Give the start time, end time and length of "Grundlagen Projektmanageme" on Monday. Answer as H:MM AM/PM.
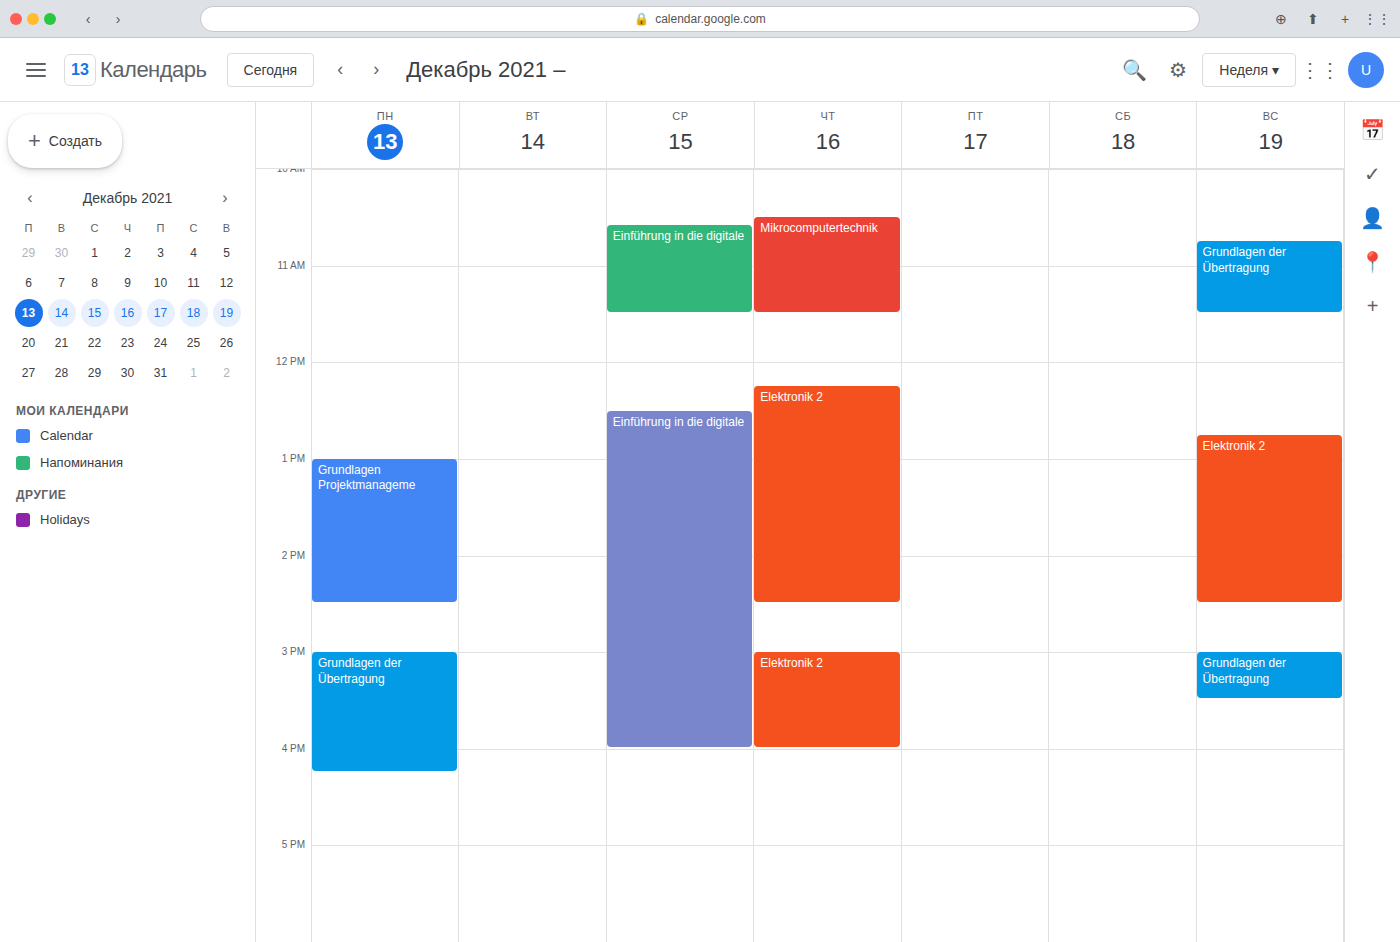
1:00 PM to 2:30 PM, 1 hour 30 minutes